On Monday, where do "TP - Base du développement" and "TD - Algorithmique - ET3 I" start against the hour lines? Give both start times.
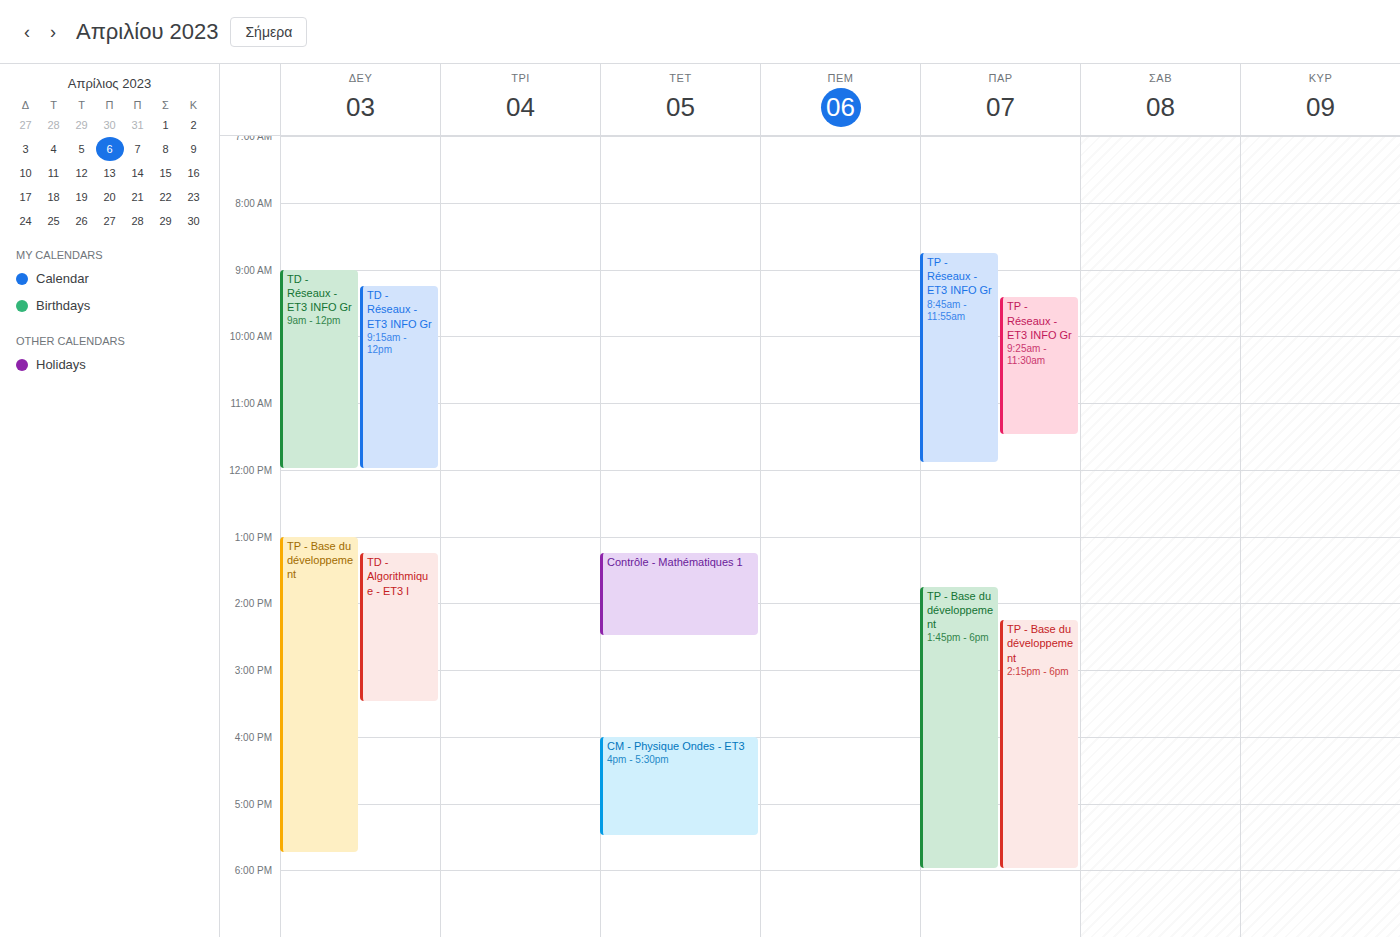
"TP - Base du développement": 1:00 PM, exactly on the 1 PM line. "TD - Algorithmique - ET3 I": 1:15 PM, neither: a quarter of the way from the 1 PM line to the 2 PM line.